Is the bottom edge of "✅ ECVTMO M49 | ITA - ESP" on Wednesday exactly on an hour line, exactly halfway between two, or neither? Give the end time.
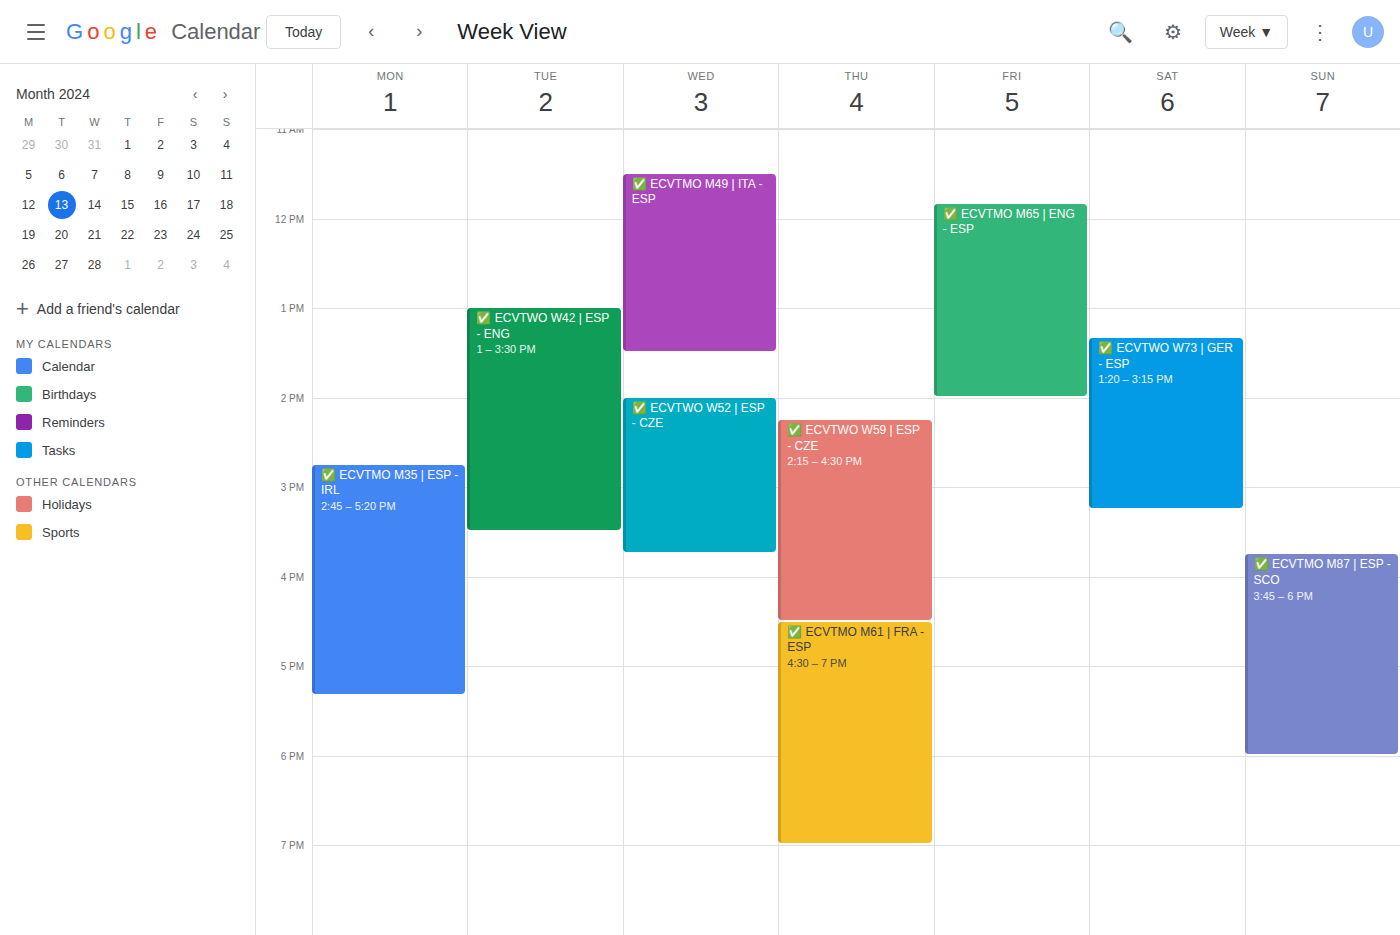
1:30 PM -- halfway between the 1 PM and 2 PM lines.